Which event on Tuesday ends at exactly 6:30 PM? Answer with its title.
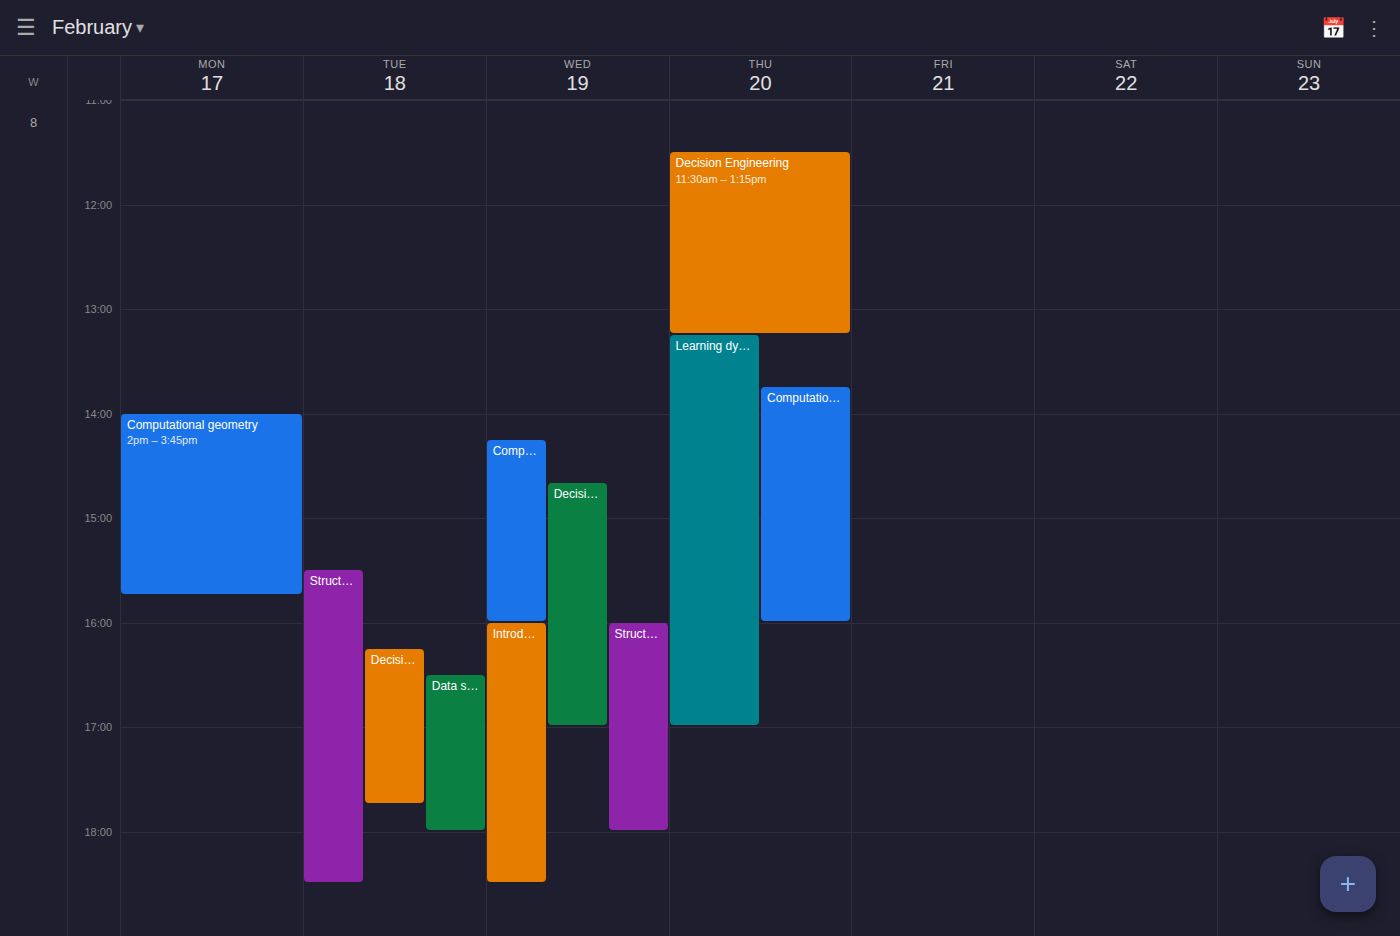
"Structure and interpretati"